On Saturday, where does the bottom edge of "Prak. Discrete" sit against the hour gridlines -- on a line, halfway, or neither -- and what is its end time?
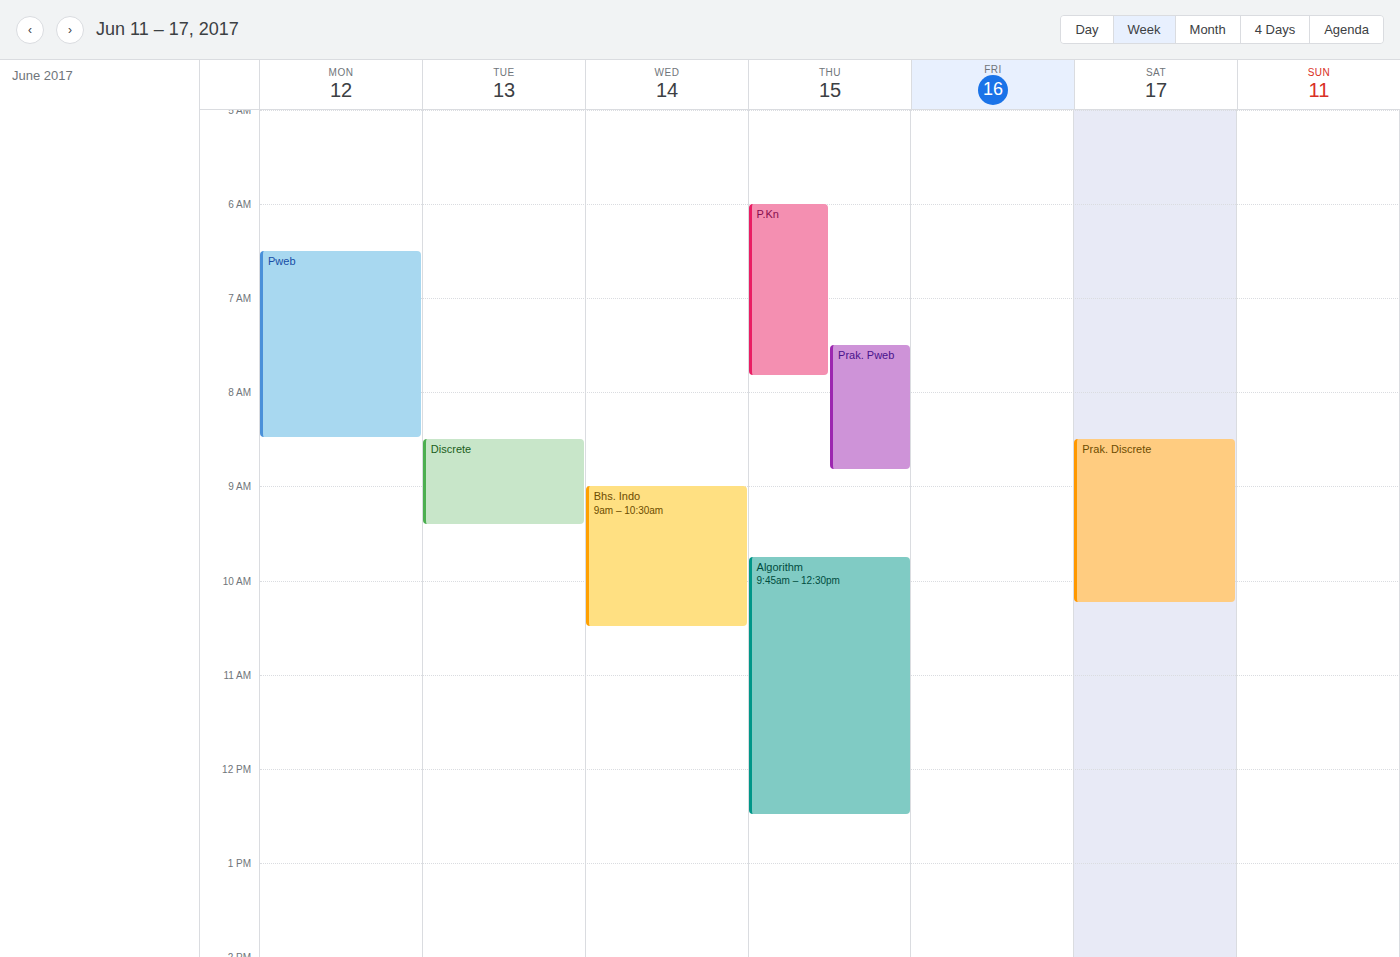
10:15 AM -- neither: a quarter of the way from the 10 AM line to the 11 AM line.